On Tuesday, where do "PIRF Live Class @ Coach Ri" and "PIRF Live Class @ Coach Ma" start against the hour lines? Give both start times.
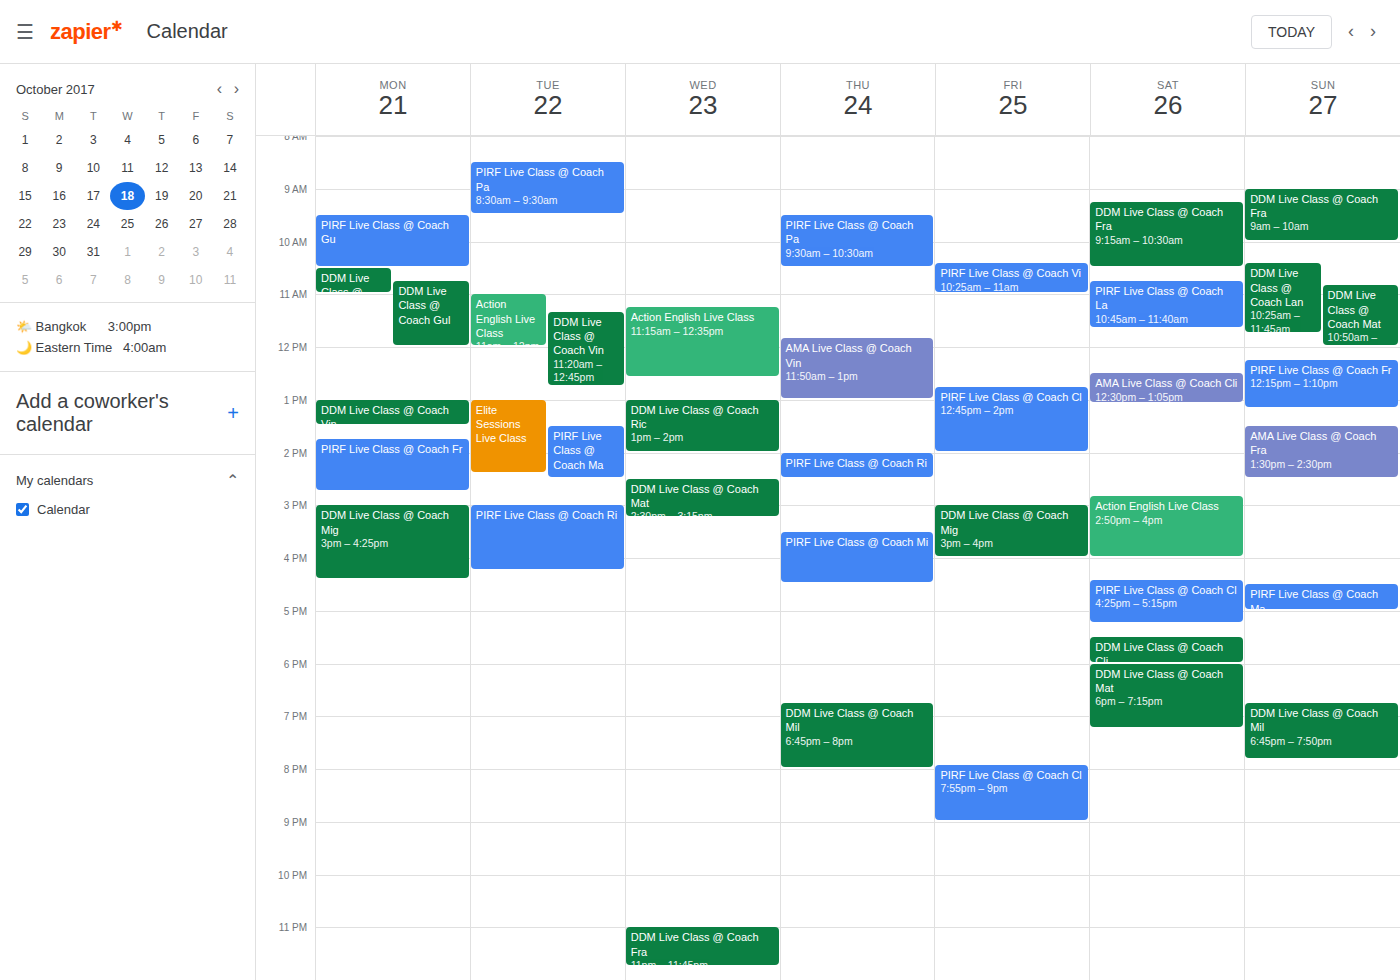
"PIRF Live Class @ Coach Ri": 3:00 PM, exactly on the 3 PM line. "PIRF Live Class @ Coach Ma": 1:30 PM, halfway between the 1 PM and 2 PM lines.